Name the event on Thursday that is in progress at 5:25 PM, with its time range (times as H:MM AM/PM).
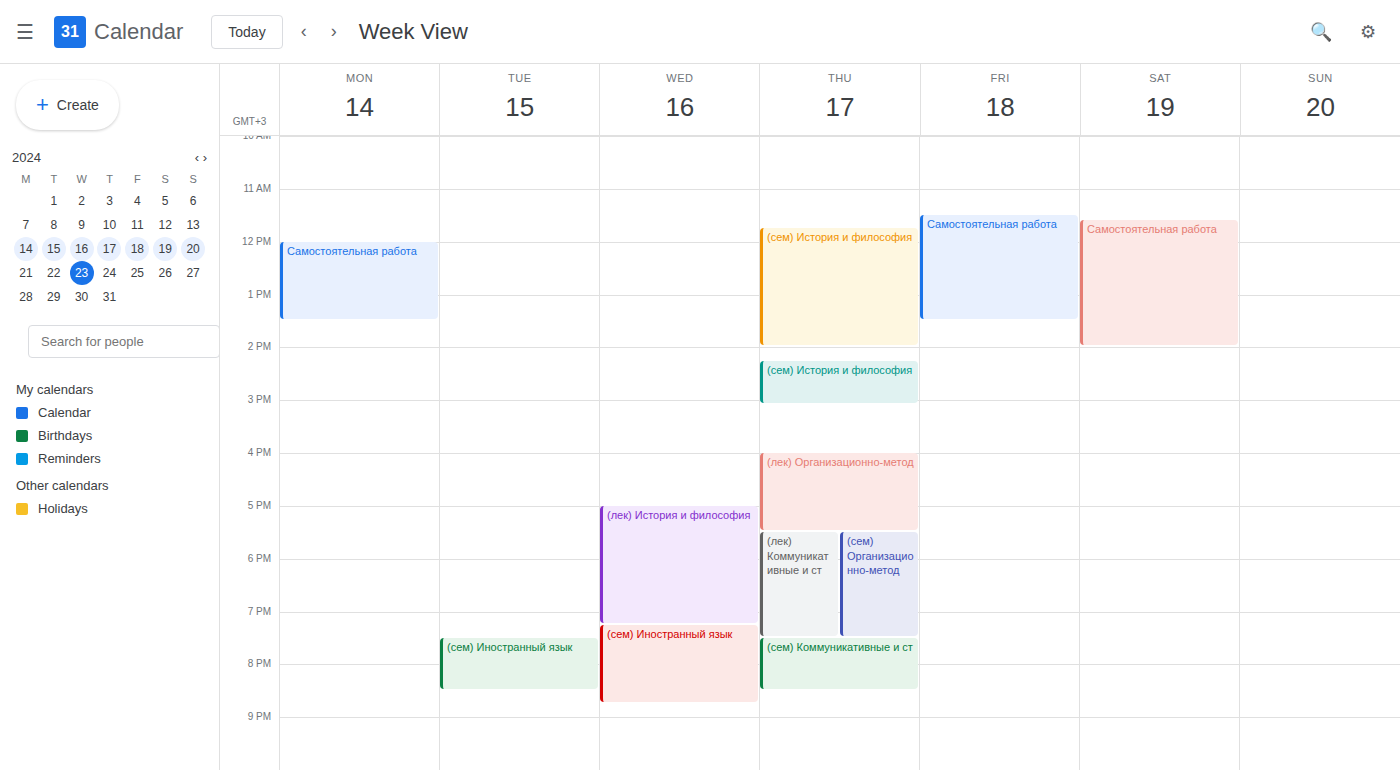
"(лек) Организационно-метод", 4:00 PM to 5:30 PM